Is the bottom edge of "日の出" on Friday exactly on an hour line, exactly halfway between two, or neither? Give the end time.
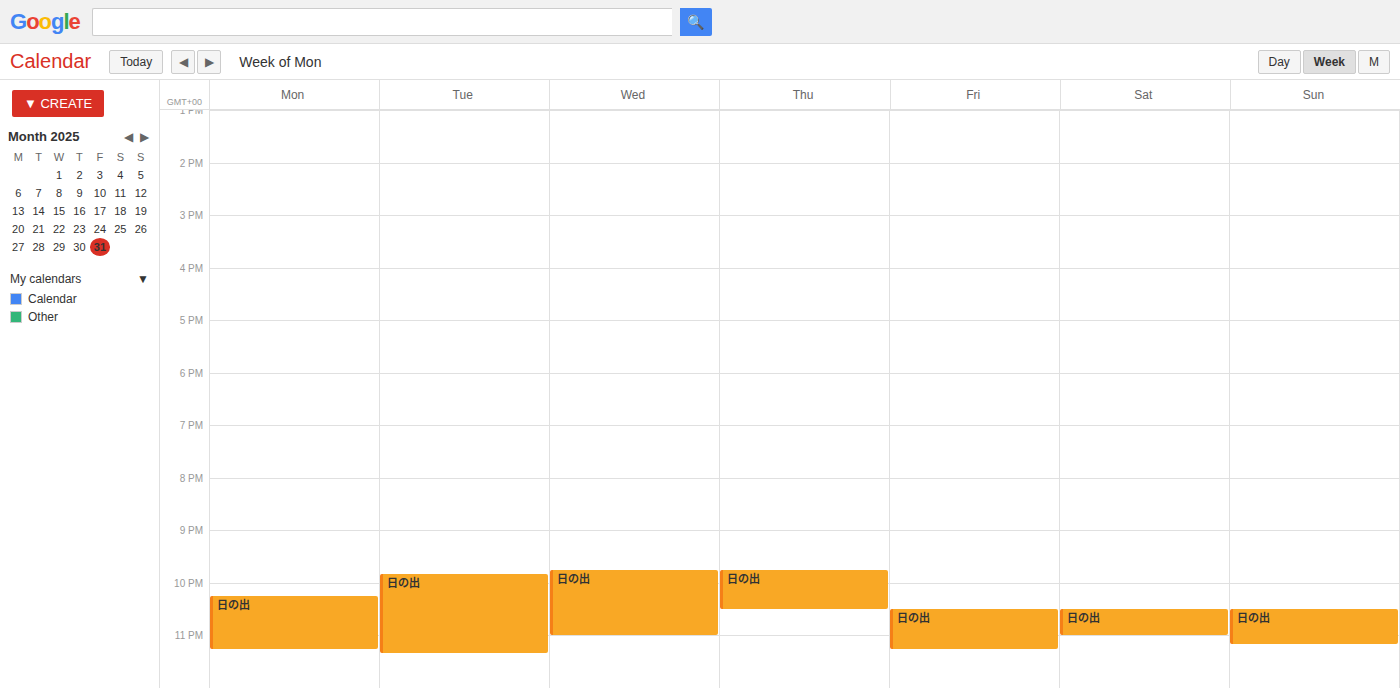
23:15 -- neither: a quarter of the way from the 23:00 line to the 24:00 line.